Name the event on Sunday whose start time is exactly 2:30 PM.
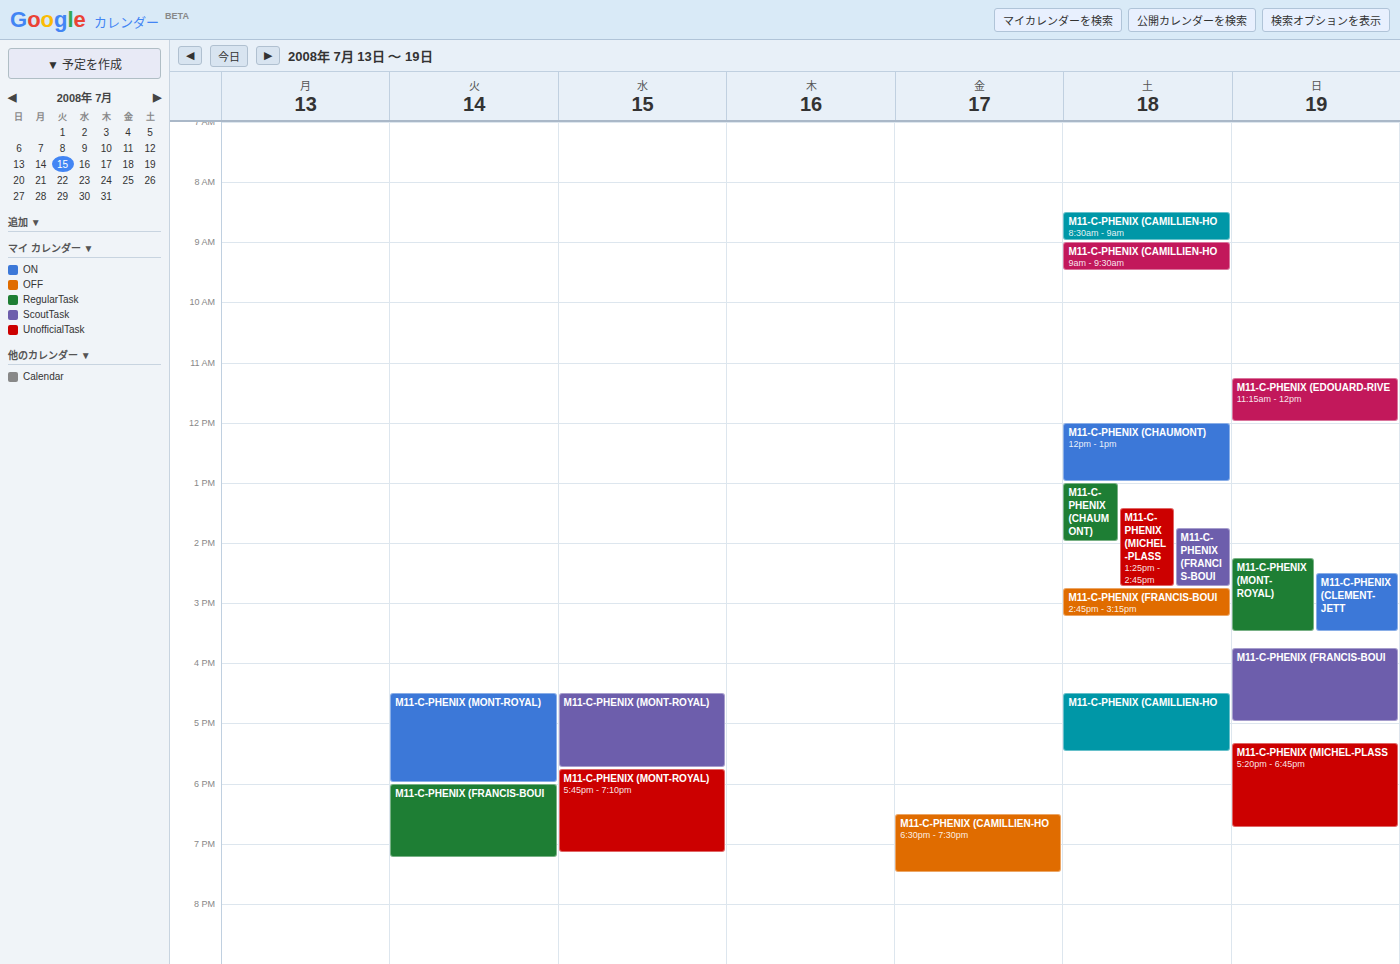
"M11-C-PHENIX (CLEMENT-JETT"